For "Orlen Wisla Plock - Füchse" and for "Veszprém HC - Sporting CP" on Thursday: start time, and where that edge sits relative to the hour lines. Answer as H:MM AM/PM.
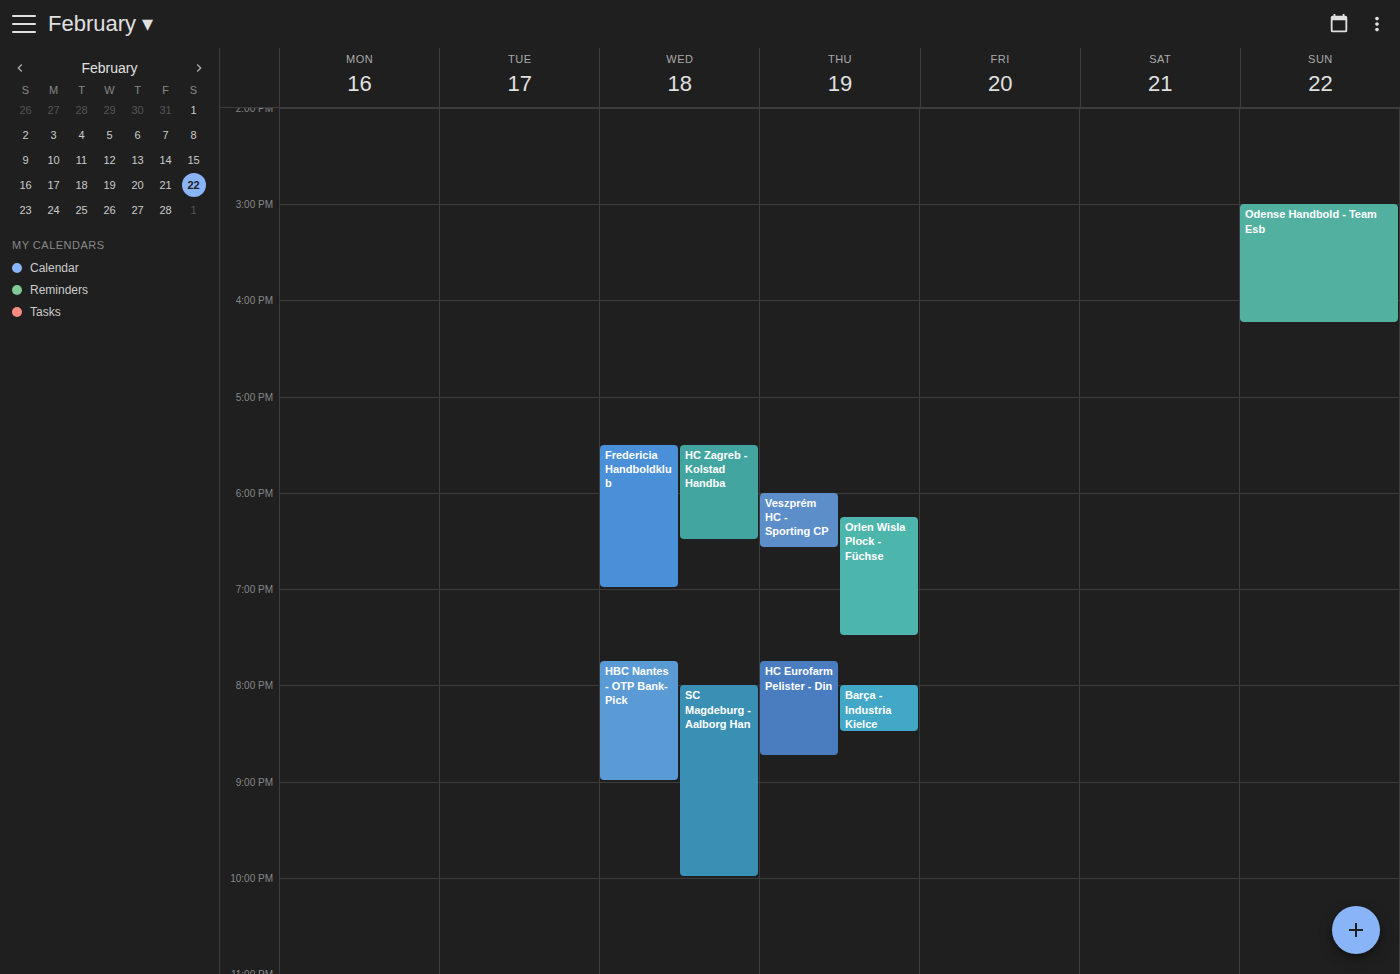
"Orlen Wisla Plock - Füchse": 6:15 PM, neither: a quarter of the way from the 6 PM line to the 7 PM line. "Veszprém HC - Sporting CP": 6:00 PM, exactly on the 6 PM line.